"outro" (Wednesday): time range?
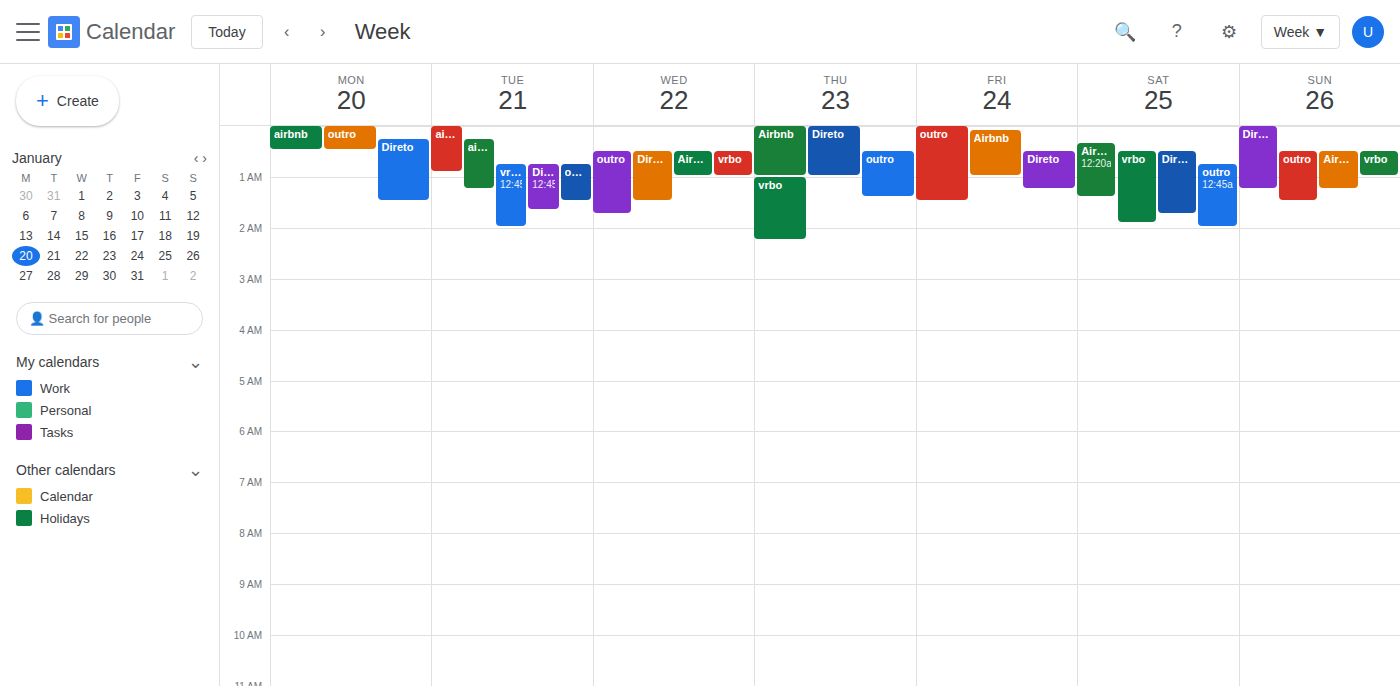
12:30 AM to 1:45 AM